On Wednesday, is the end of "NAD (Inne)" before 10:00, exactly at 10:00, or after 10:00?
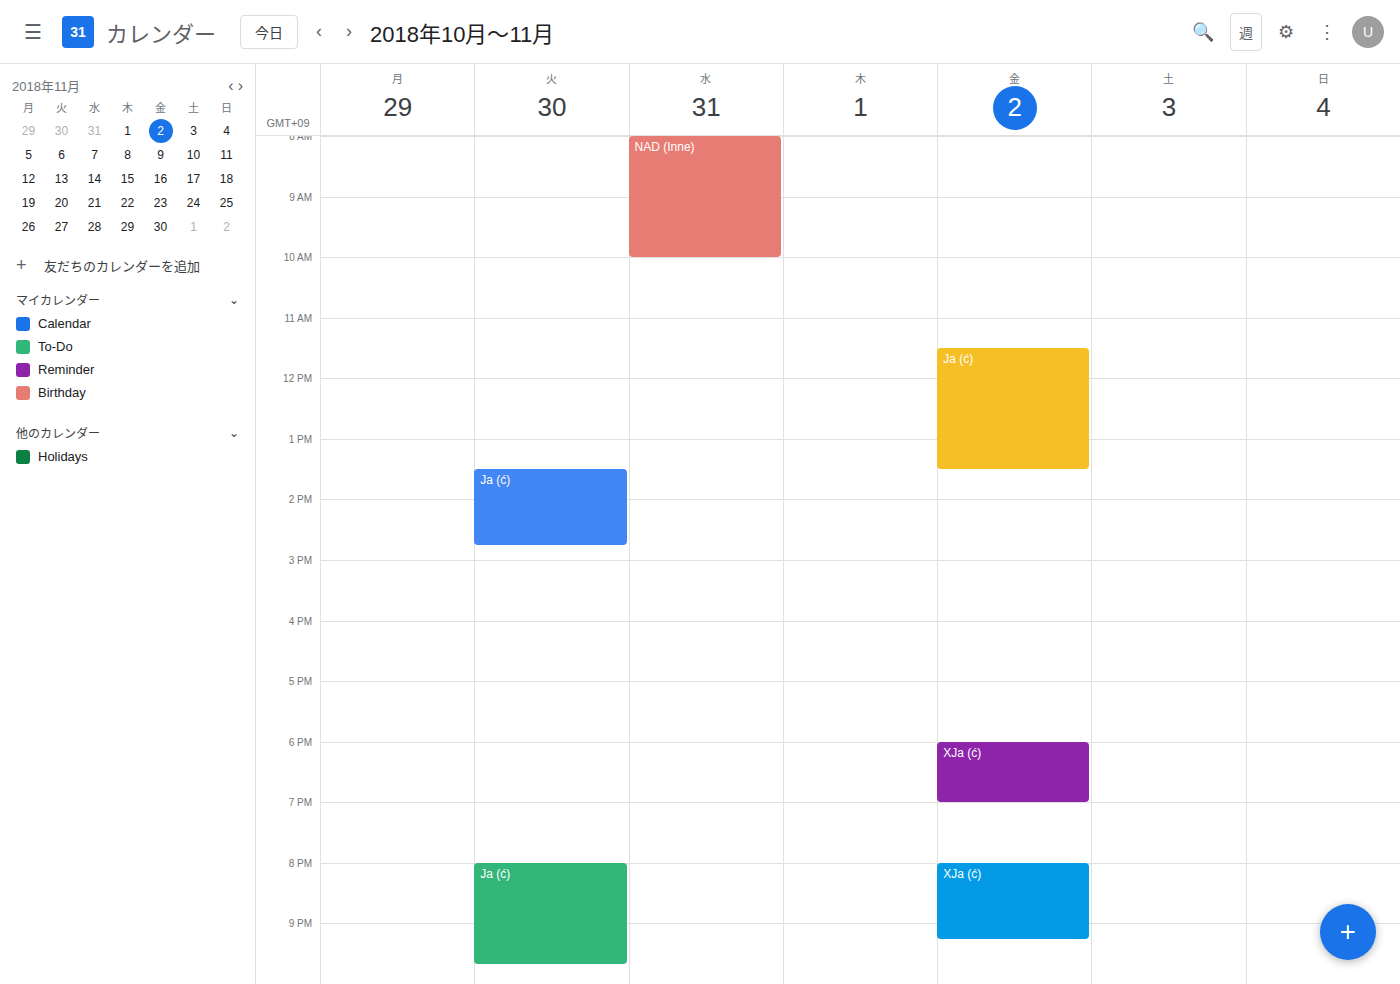
10:00 -- exactly at 10:00, on the 10:00 line.